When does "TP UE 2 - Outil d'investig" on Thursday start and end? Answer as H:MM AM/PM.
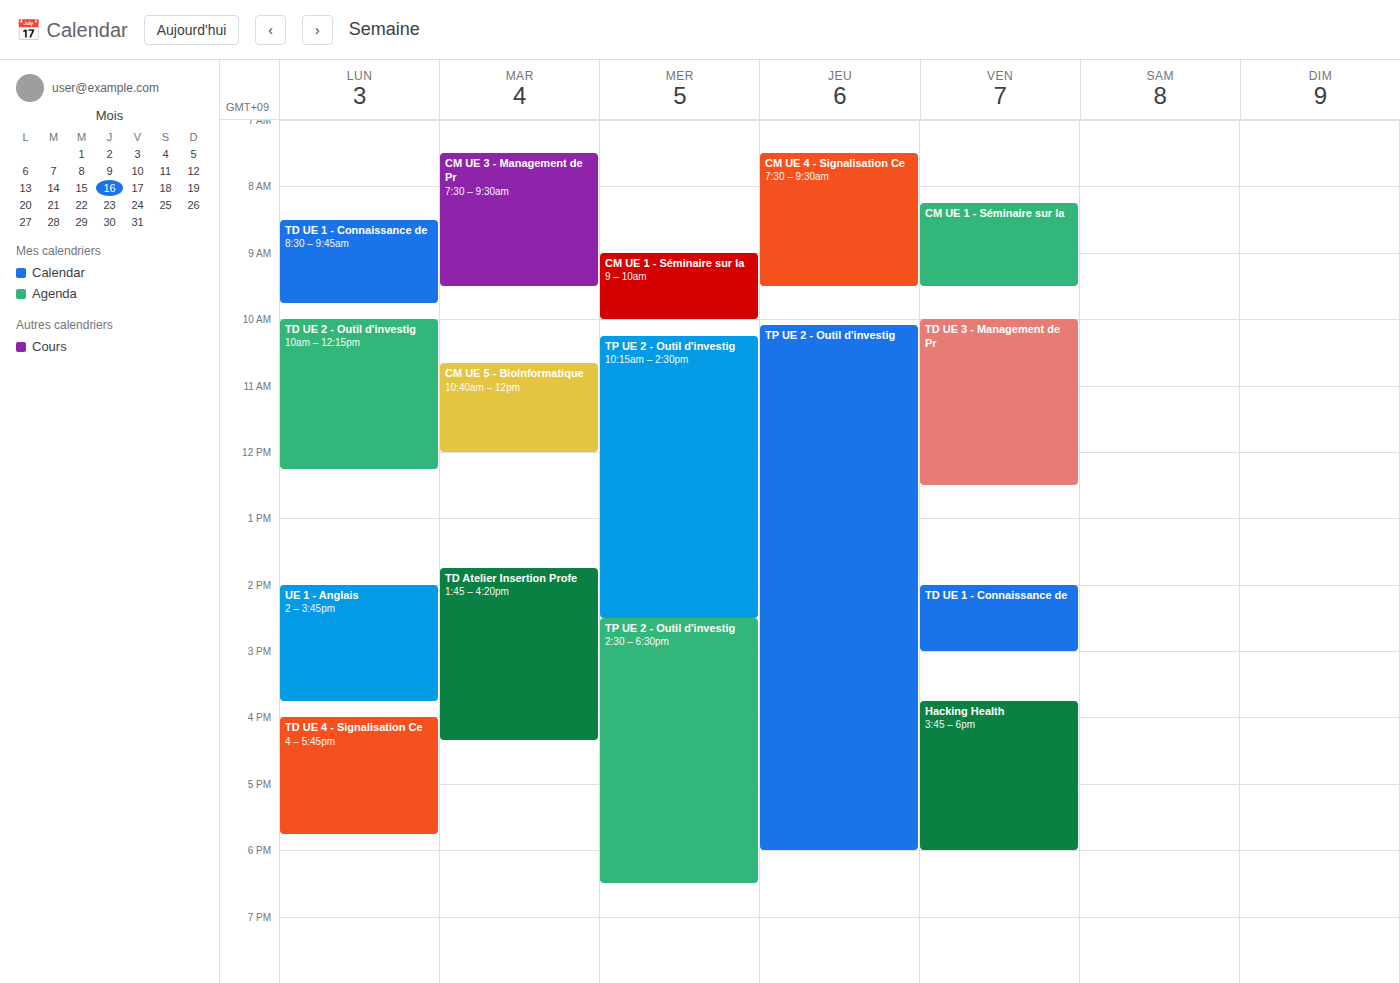
10:05 AM to 6:00 PM